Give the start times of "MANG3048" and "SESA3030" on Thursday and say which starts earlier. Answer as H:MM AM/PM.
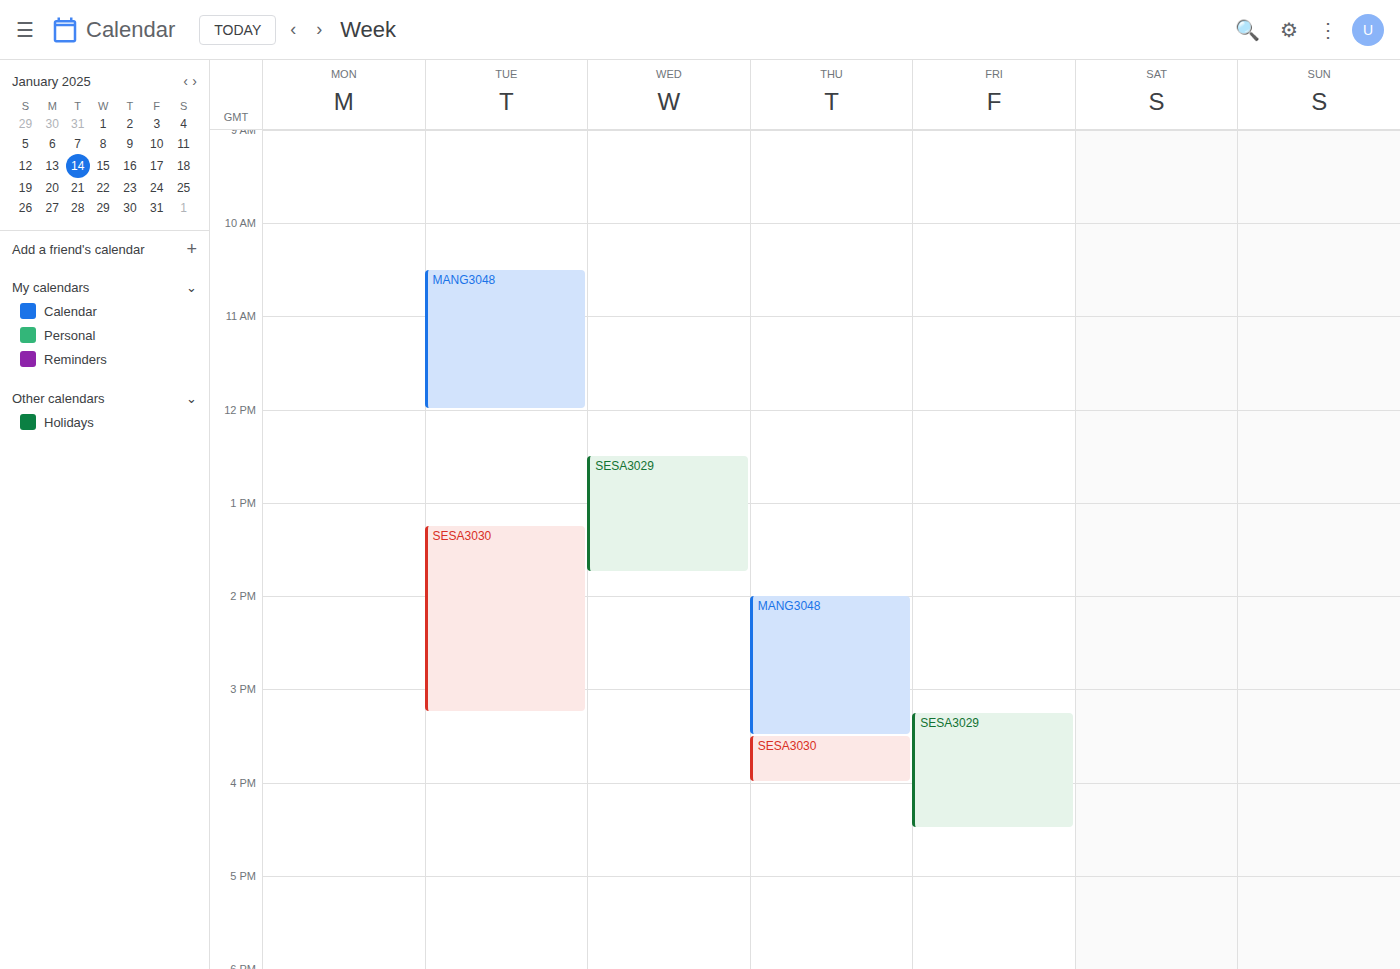
"MANG3048" 2:00 PM; "SESA3030" 3:30 PM.